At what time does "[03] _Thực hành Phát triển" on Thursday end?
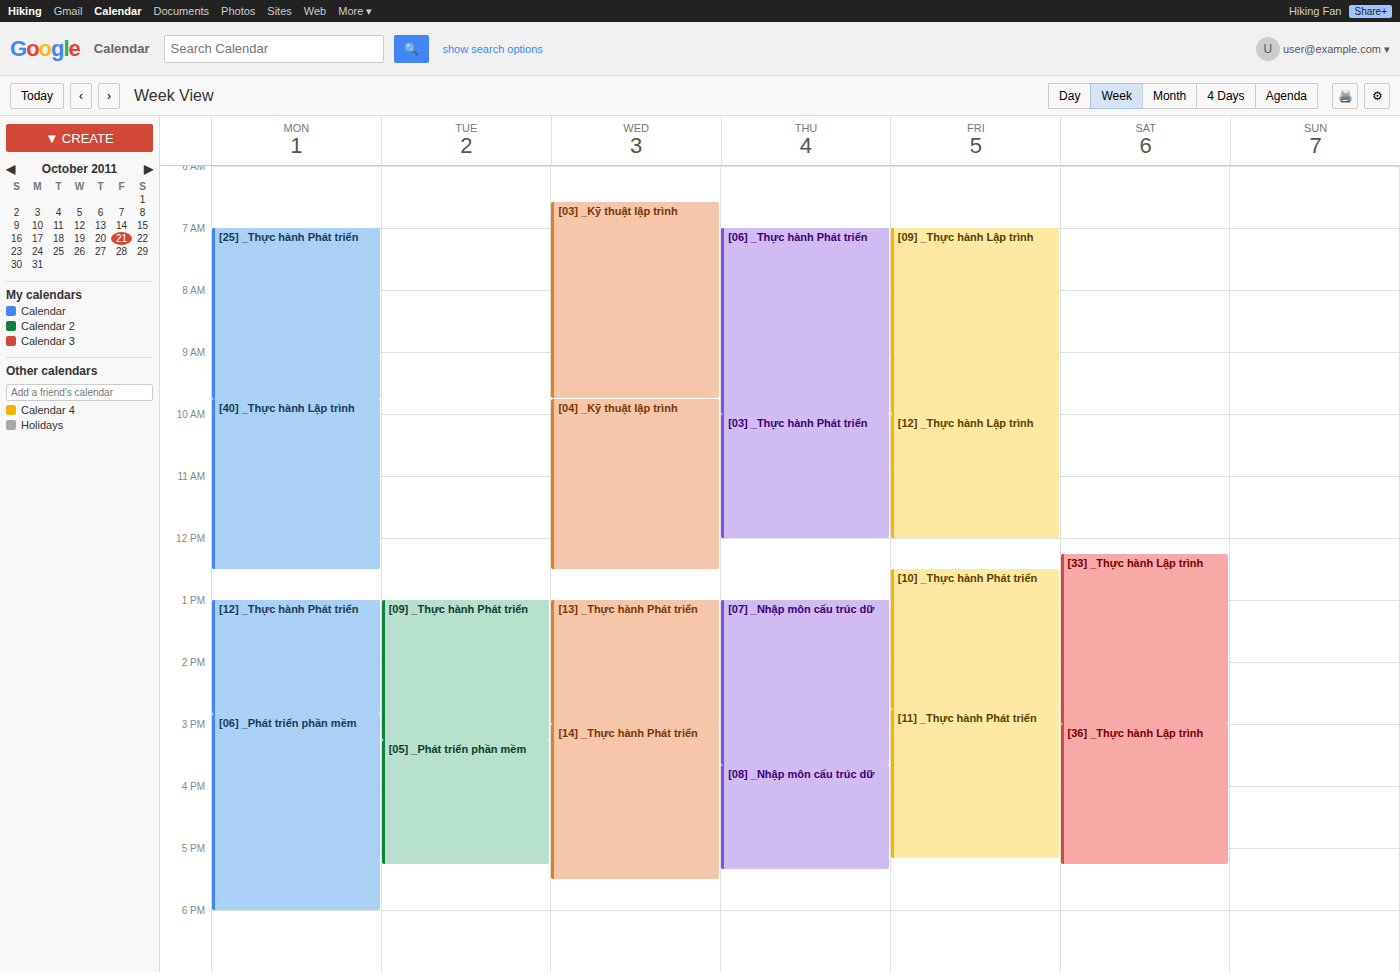
12:00 PM